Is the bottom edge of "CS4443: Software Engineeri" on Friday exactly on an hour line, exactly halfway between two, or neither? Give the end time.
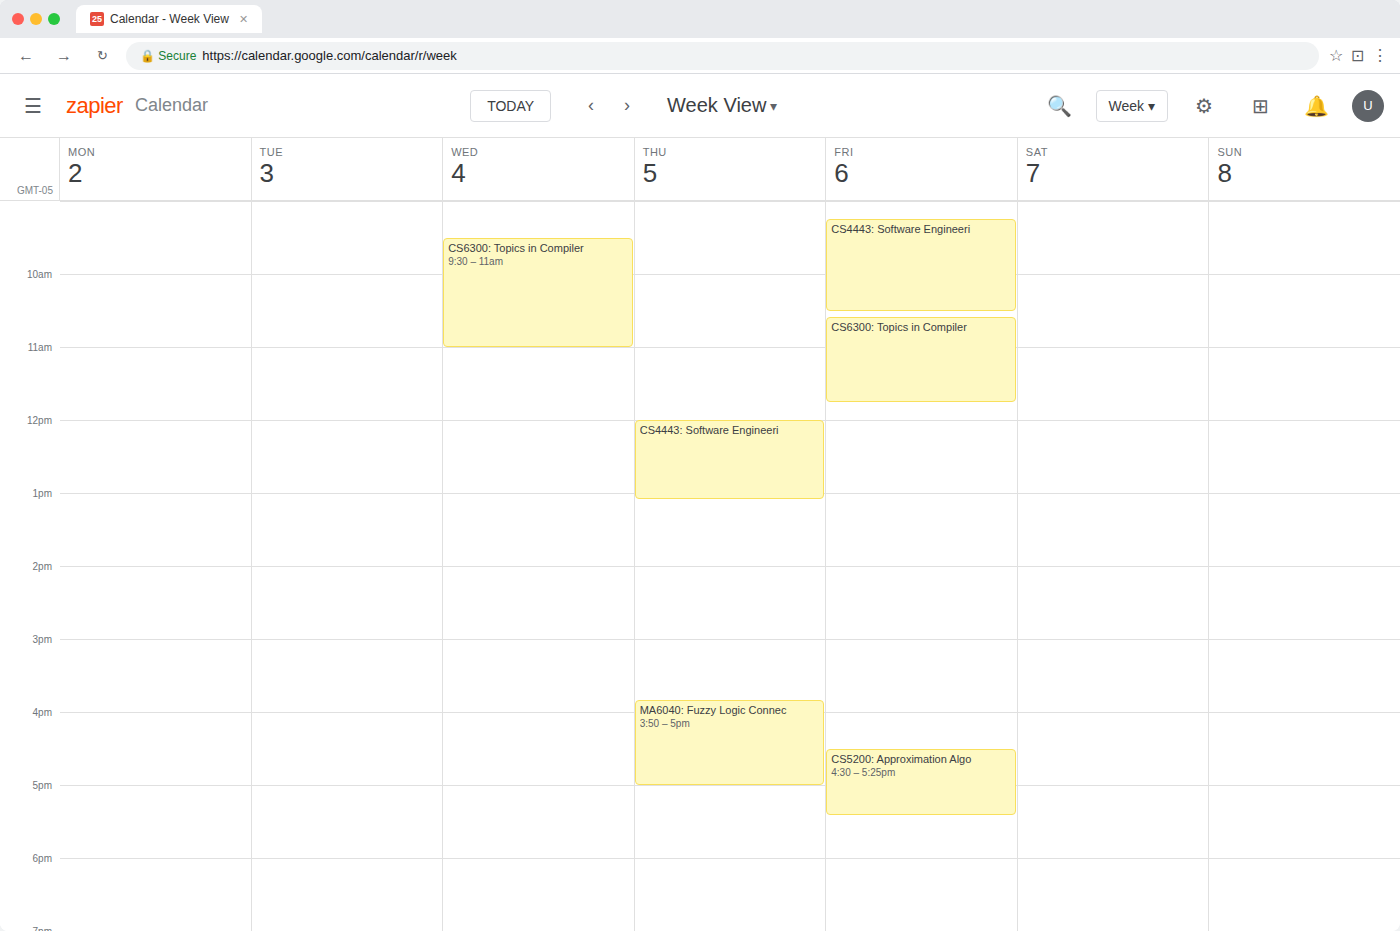
10:30 AM -- halfway between the 10 AM and 11 AM lines.